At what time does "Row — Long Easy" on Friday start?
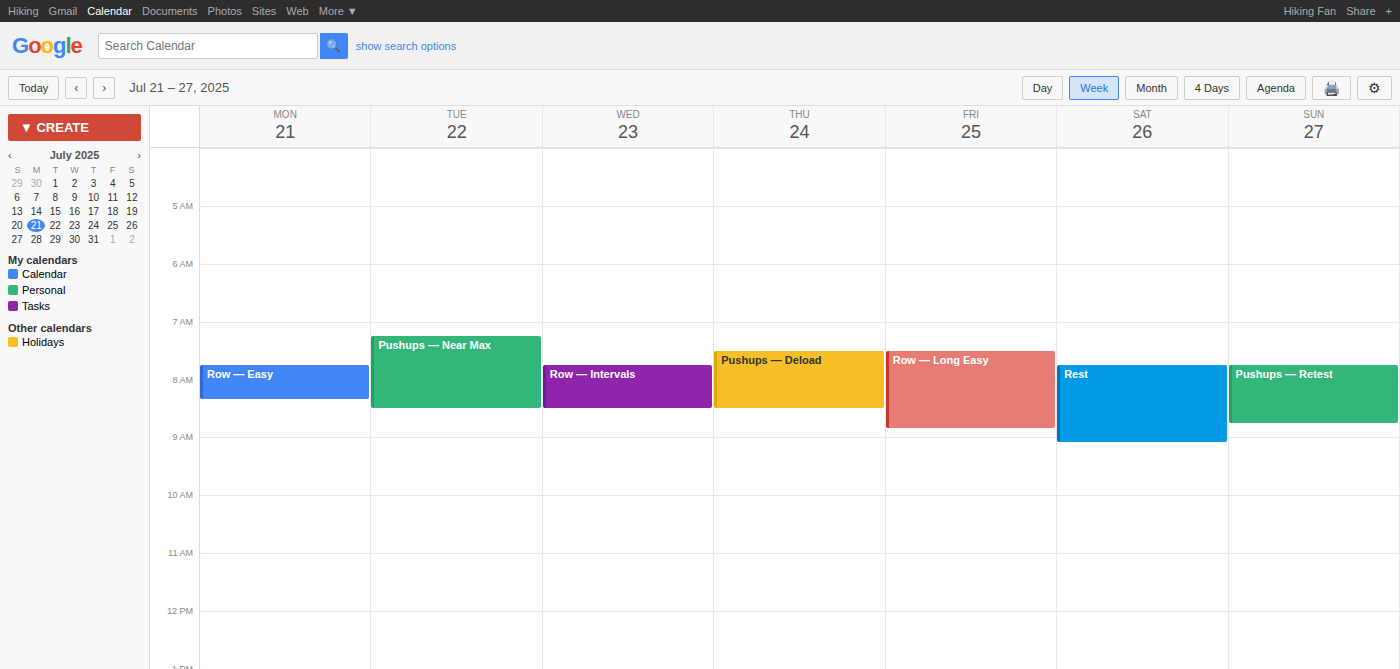
07:30